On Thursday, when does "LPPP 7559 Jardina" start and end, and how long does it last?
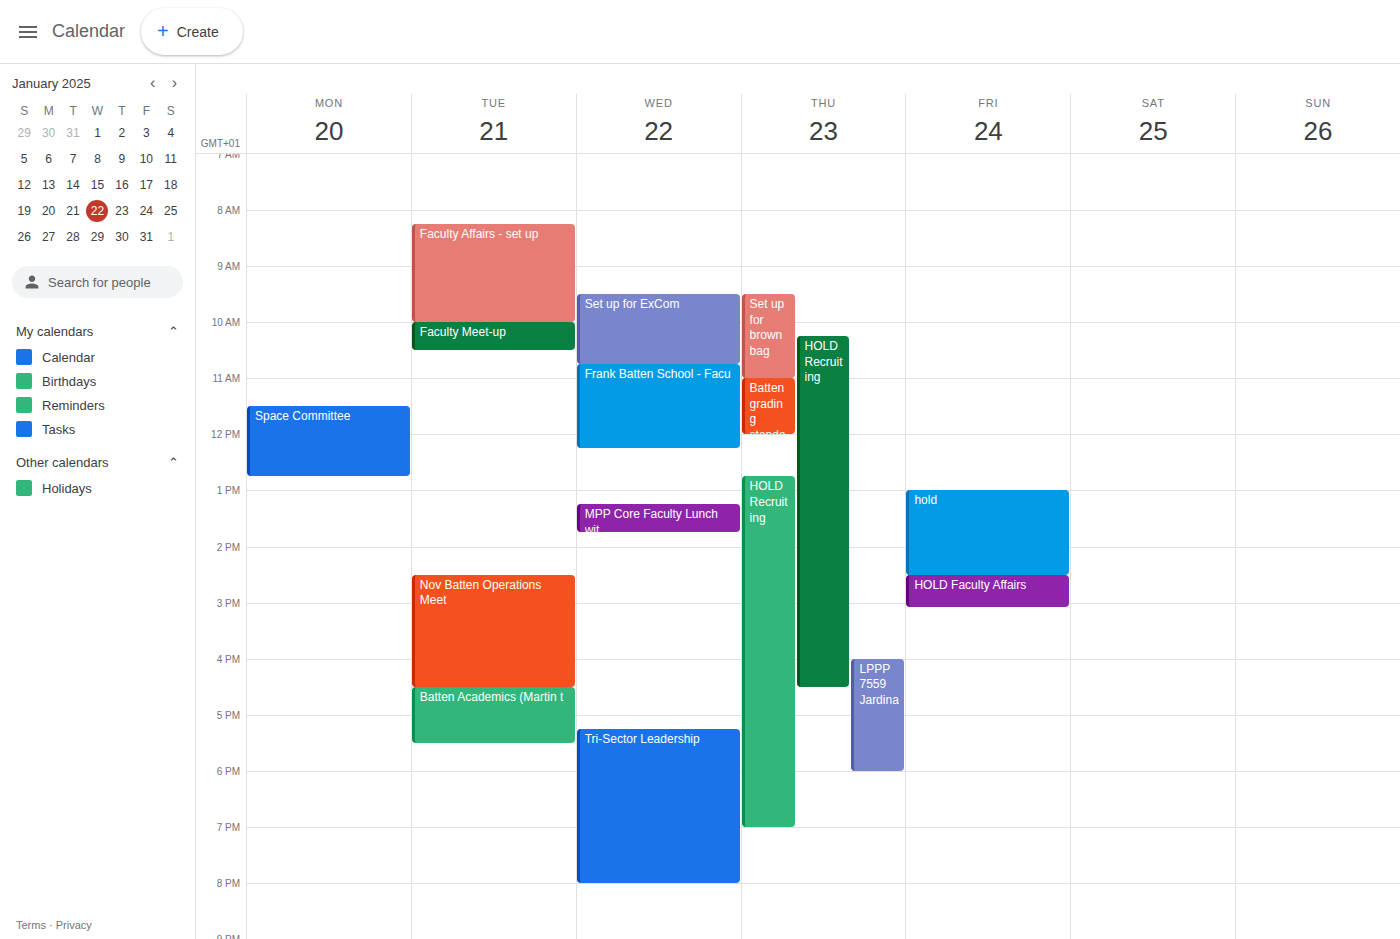
4:00 PM to 6:00 PM, 2 hours